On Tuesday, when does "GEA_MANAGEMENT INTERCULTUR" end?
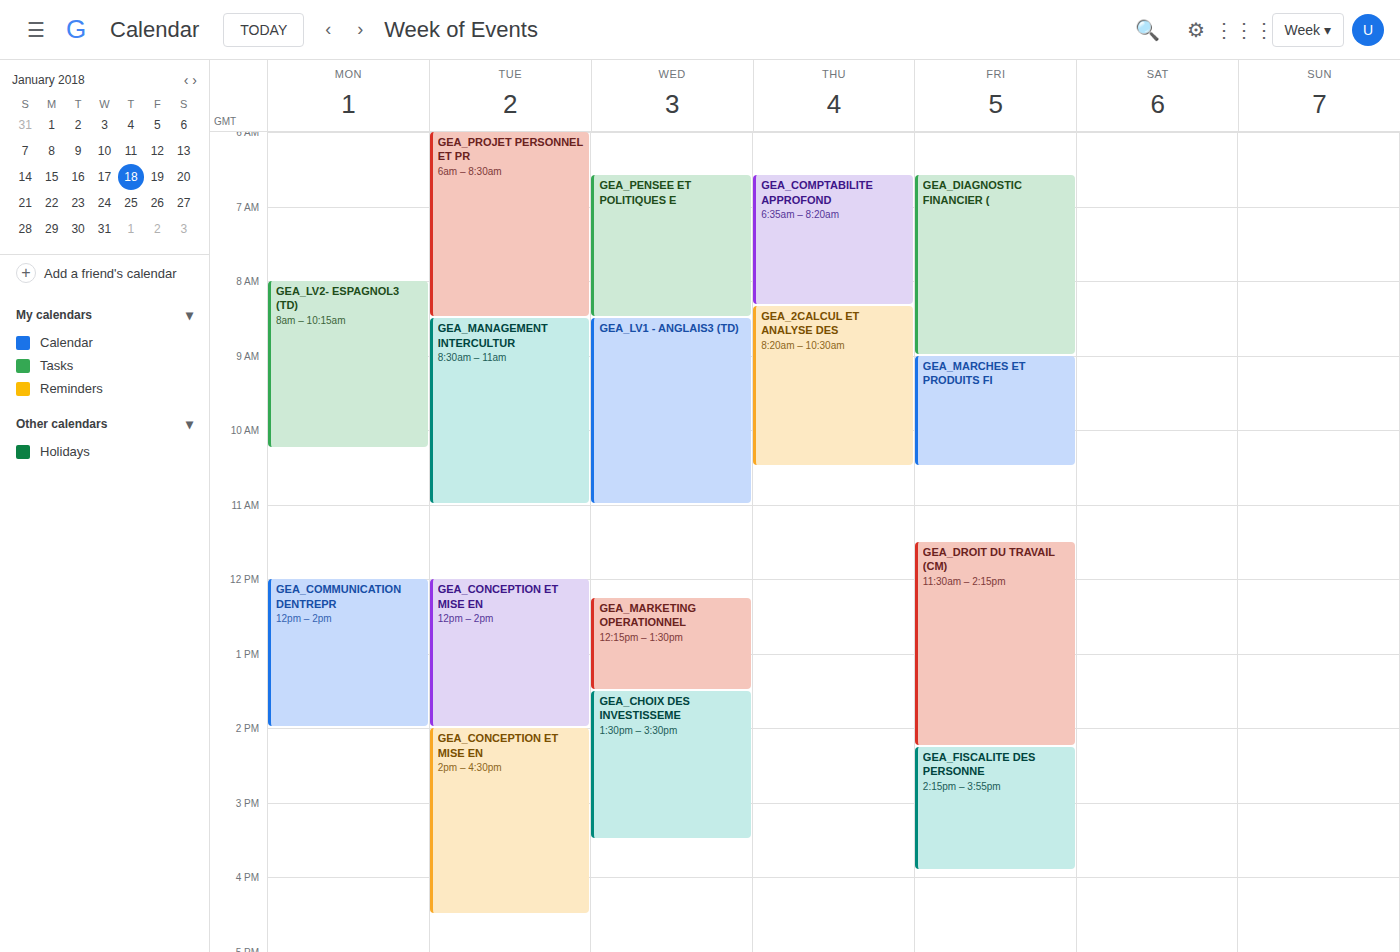
11:00 AM